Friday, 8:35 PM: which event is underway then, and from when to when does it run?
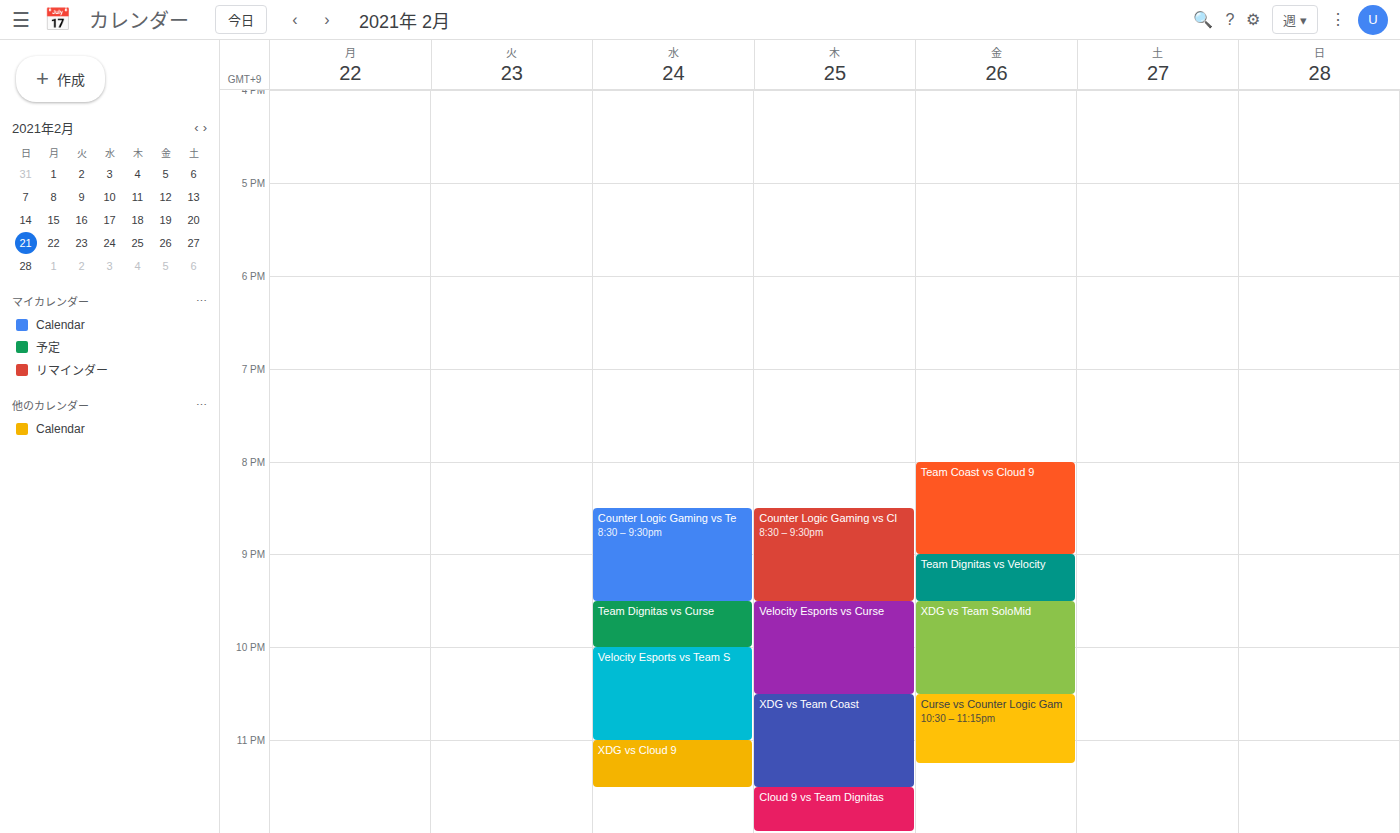
"Team Coast vs Cloud 9", 8:00 PM to 9:00 PM